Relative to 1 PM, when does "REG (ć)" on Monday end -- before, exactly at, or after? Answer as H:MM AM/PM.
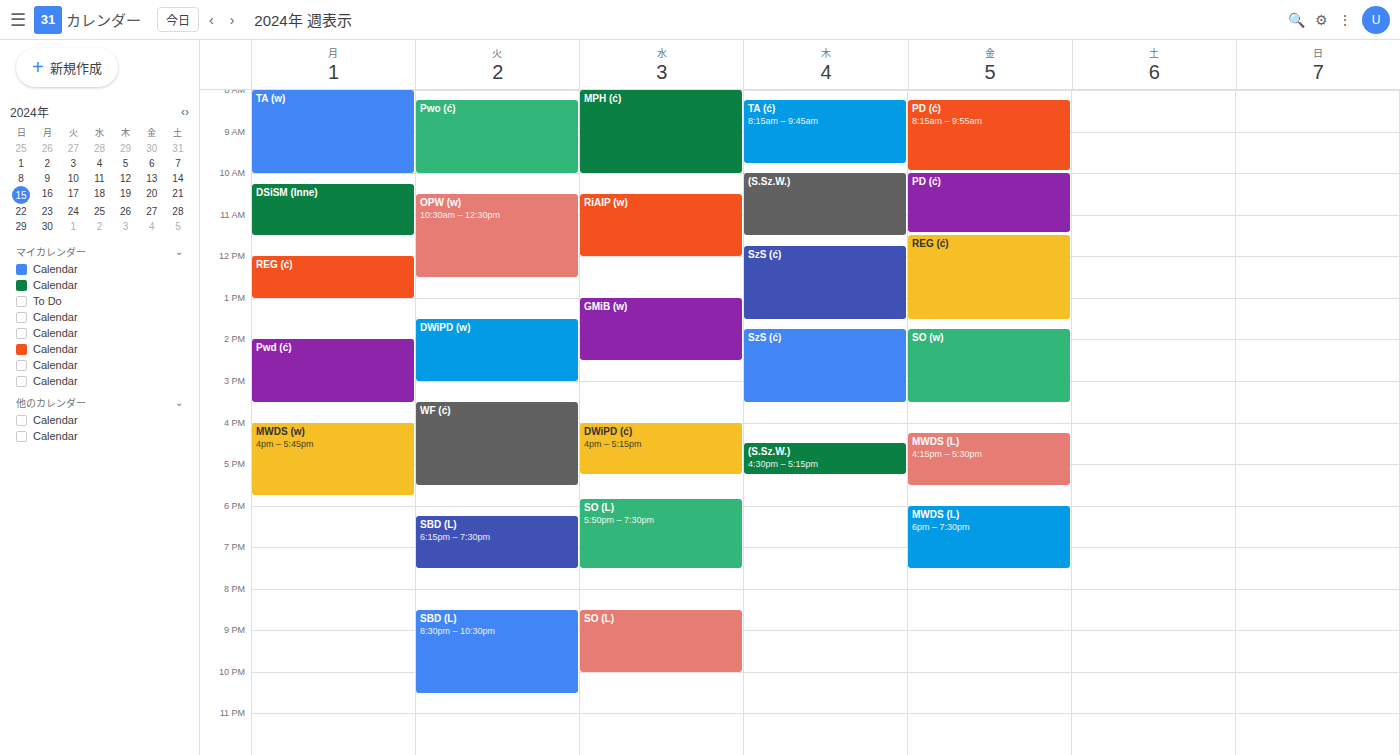
1:00 PM -- exactly at 1 PM, on the 1 PM line.